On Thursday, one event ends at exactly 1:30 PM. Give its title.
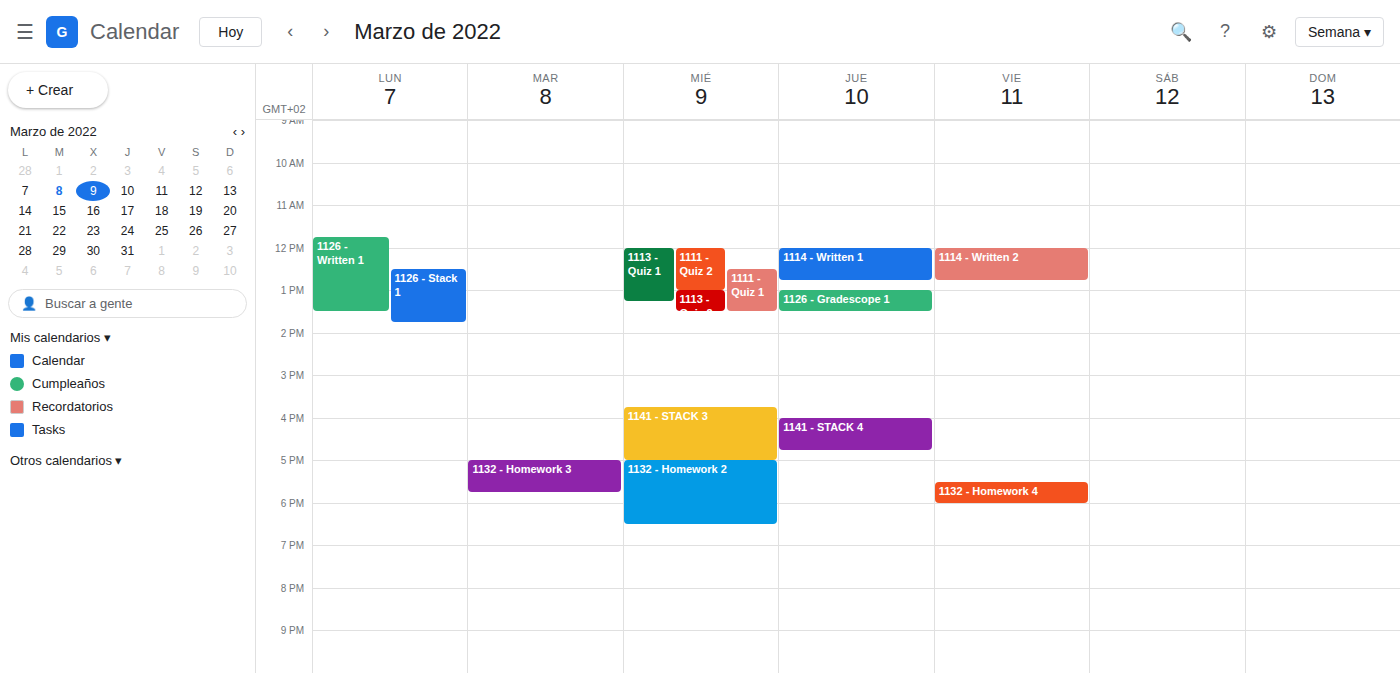
"1126 - Gradescope 1"